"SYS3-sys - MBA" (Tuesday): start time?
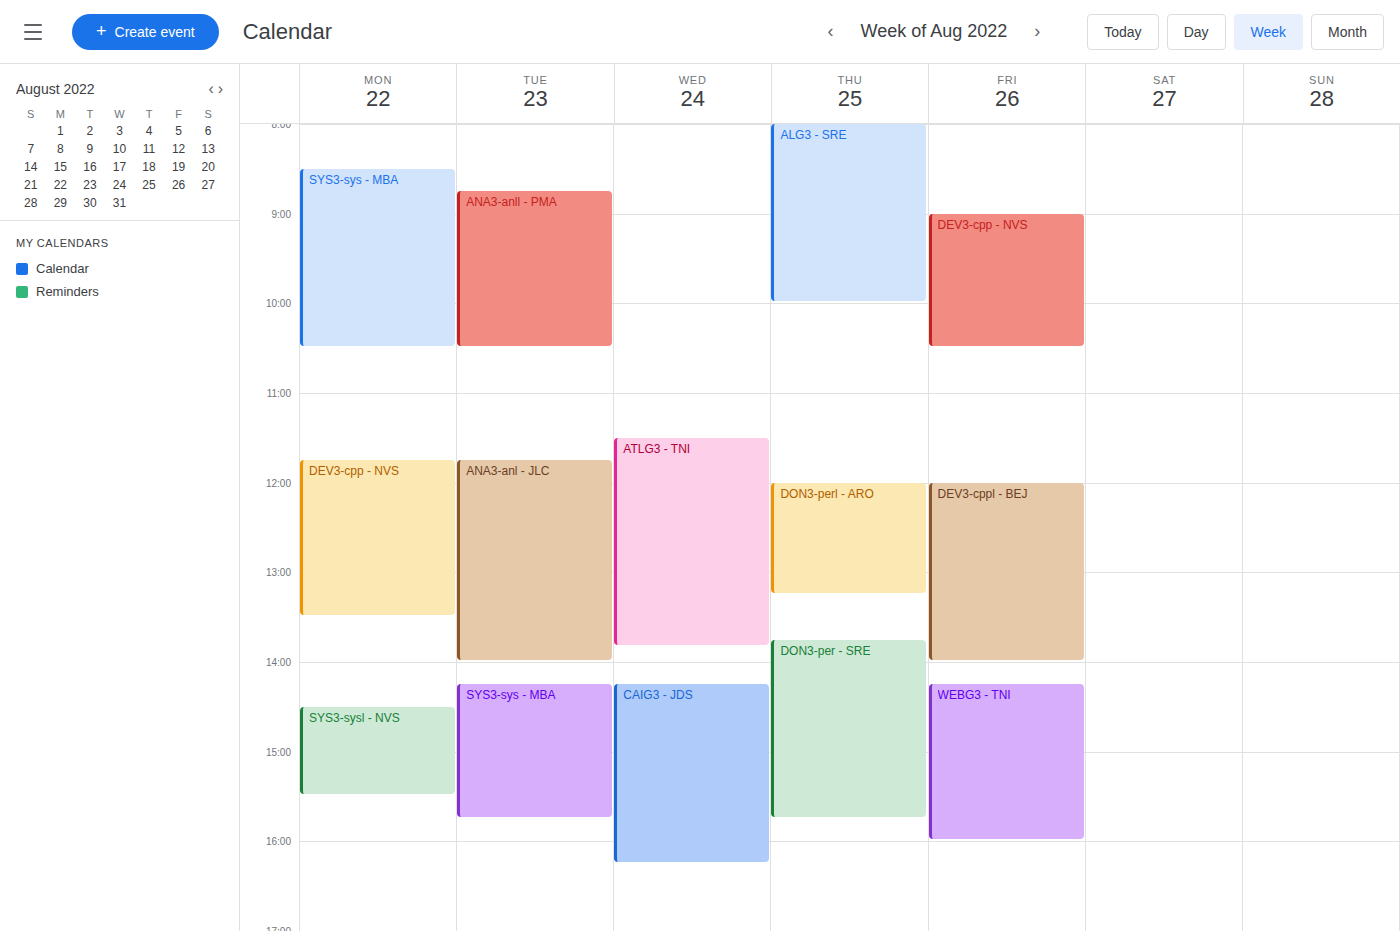
2:15 PM